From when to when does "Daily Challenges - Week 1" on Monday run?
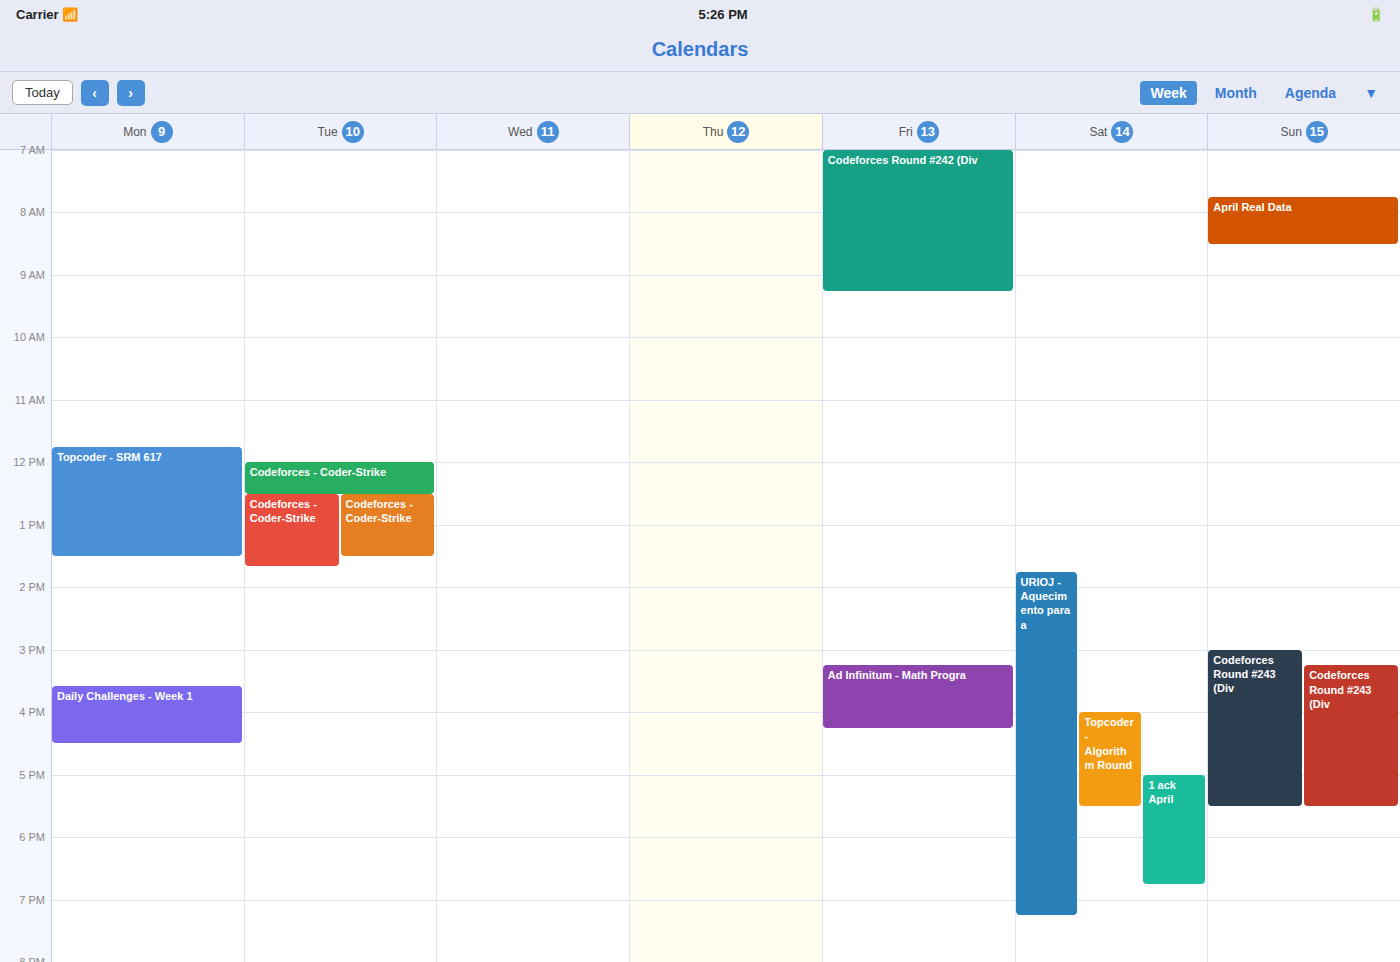
15:35 to 16:30